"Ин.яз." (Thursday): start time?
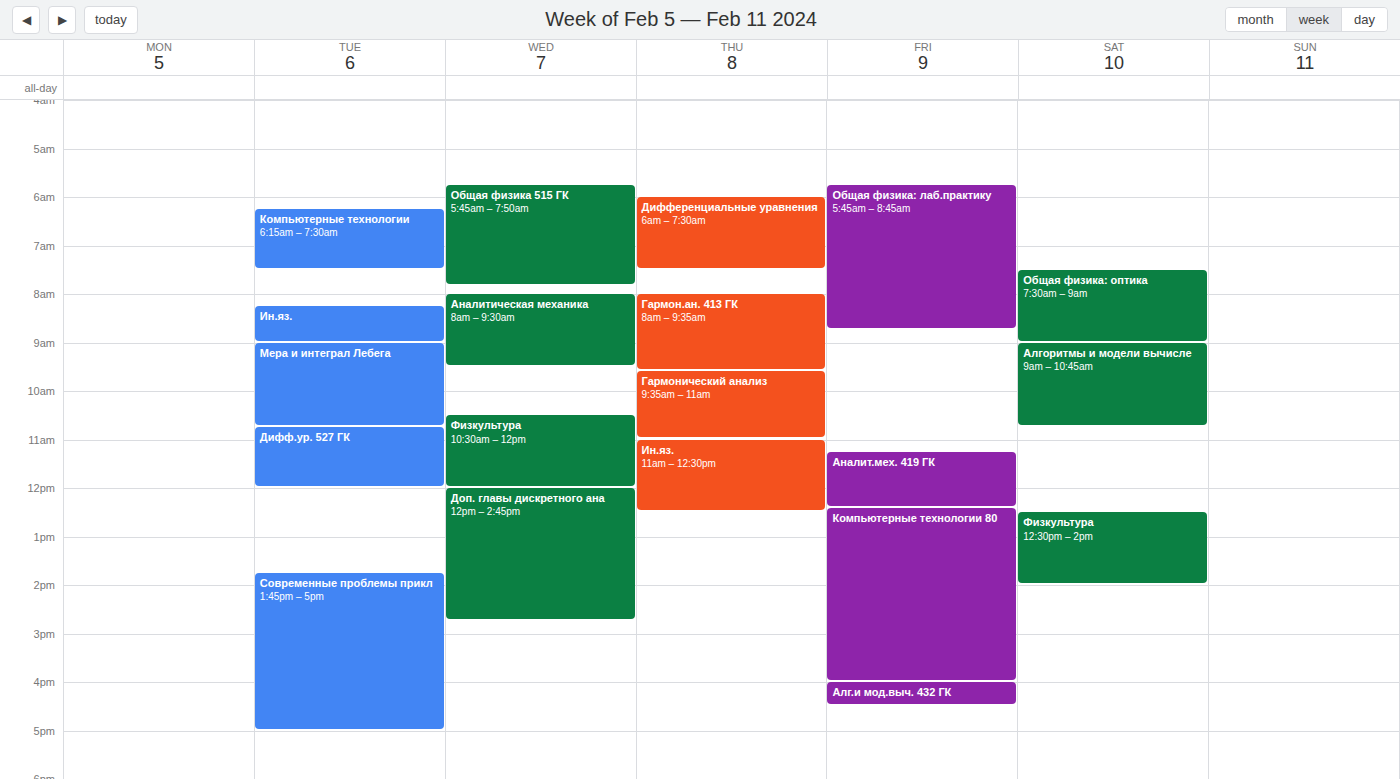
11:00 AM